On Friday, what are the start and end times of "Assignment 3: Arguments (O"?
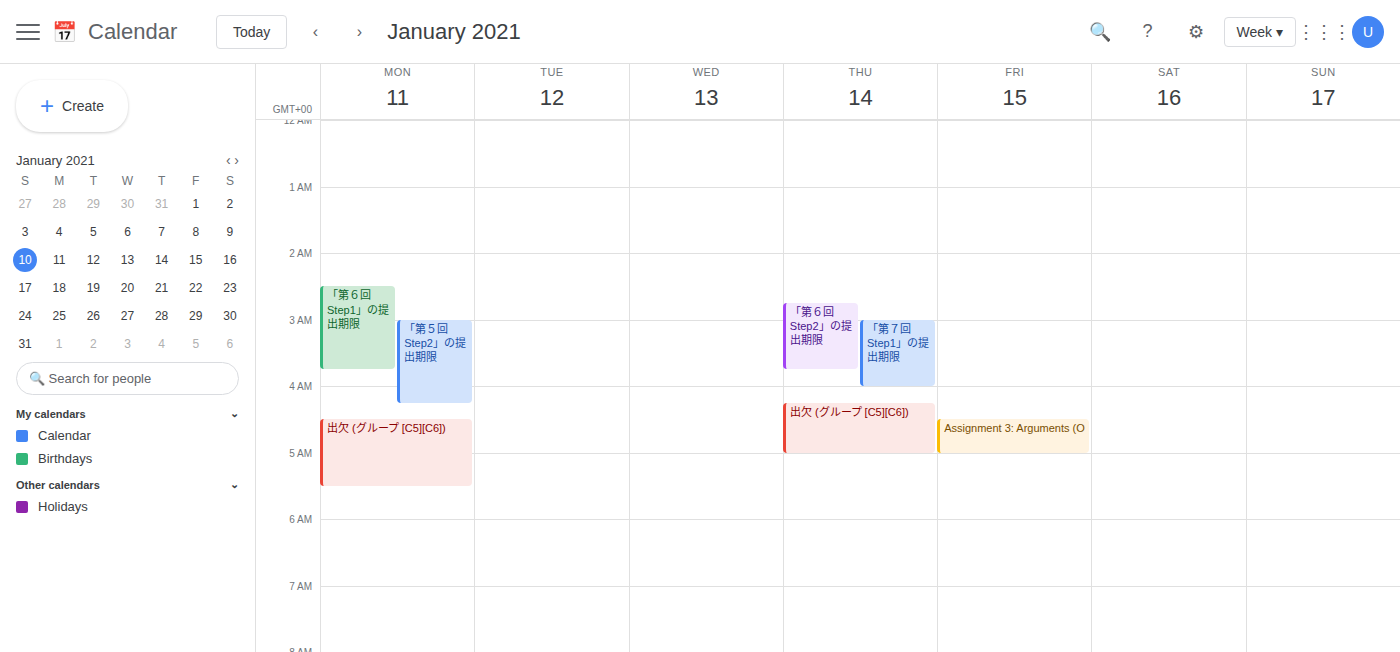
4:30 AM to 5:00 AM